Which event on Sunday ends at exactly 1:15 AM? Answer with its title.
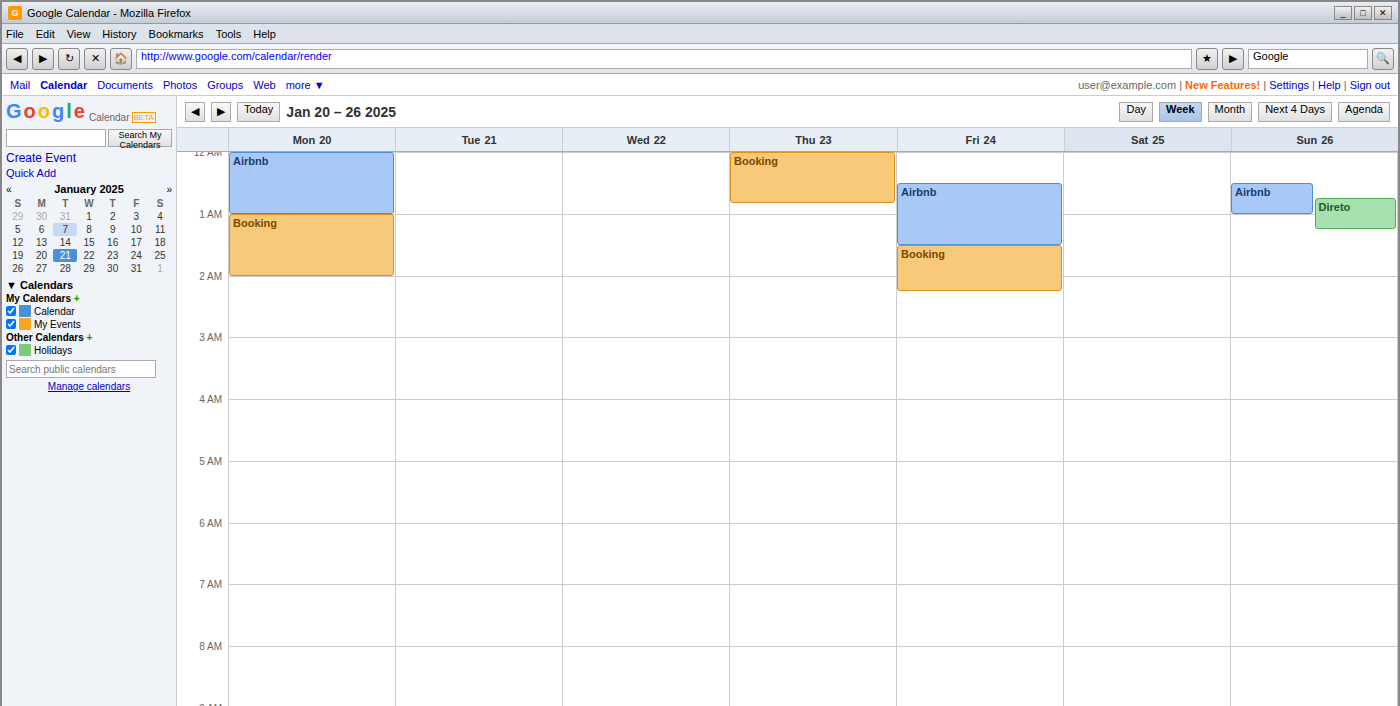
"Direto"